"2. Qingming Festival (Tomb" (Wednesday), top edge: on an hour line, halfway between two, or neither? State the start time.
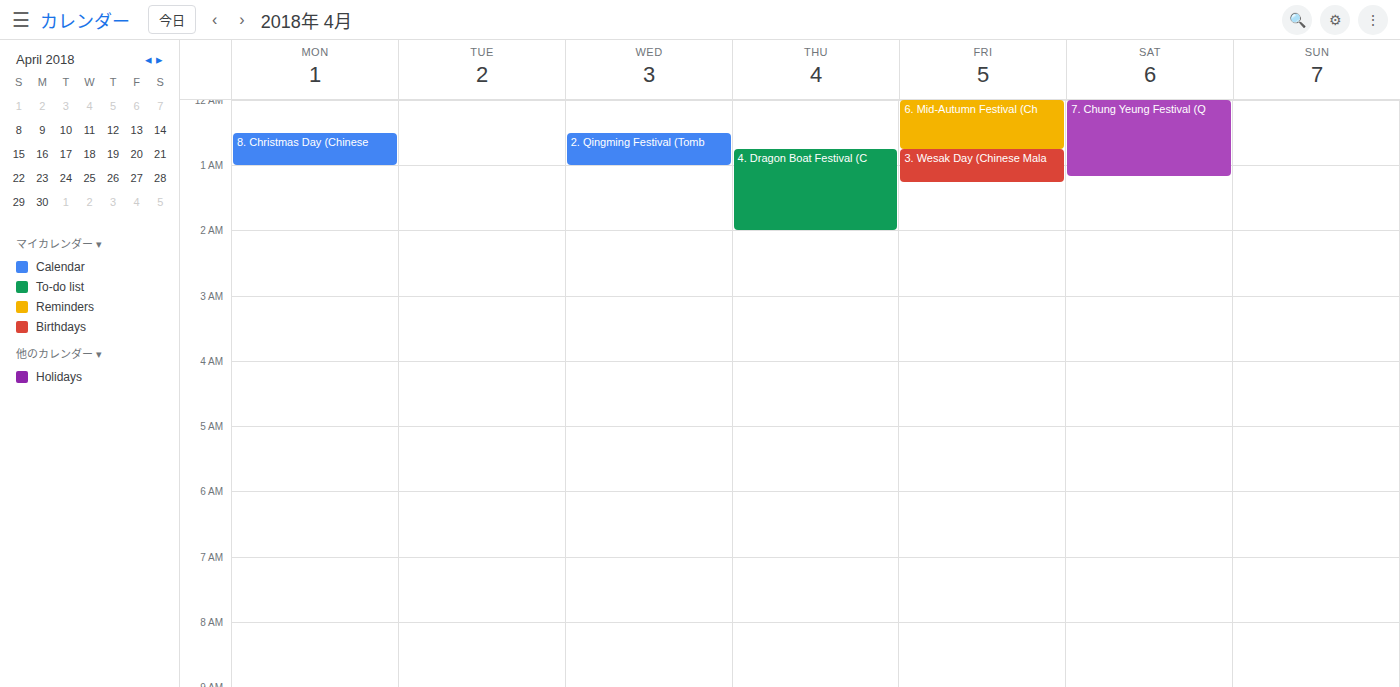
12:30 AM -- halfway between the 12 AM and 1 AM lines.